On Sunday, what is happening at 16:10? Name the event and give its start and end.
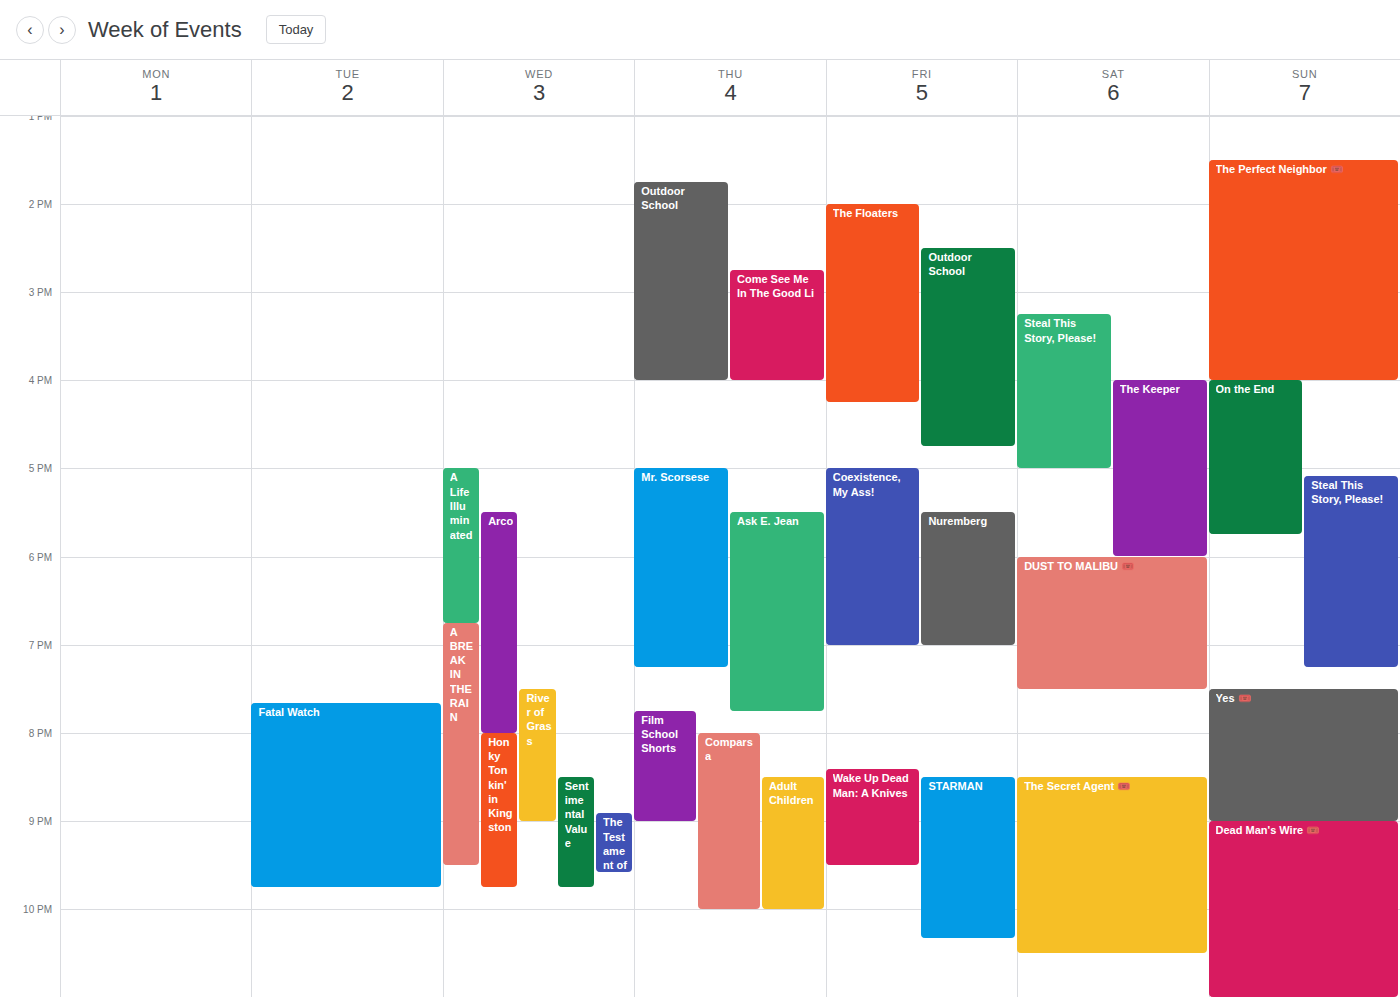
"On the End", 16:00 to 17:45